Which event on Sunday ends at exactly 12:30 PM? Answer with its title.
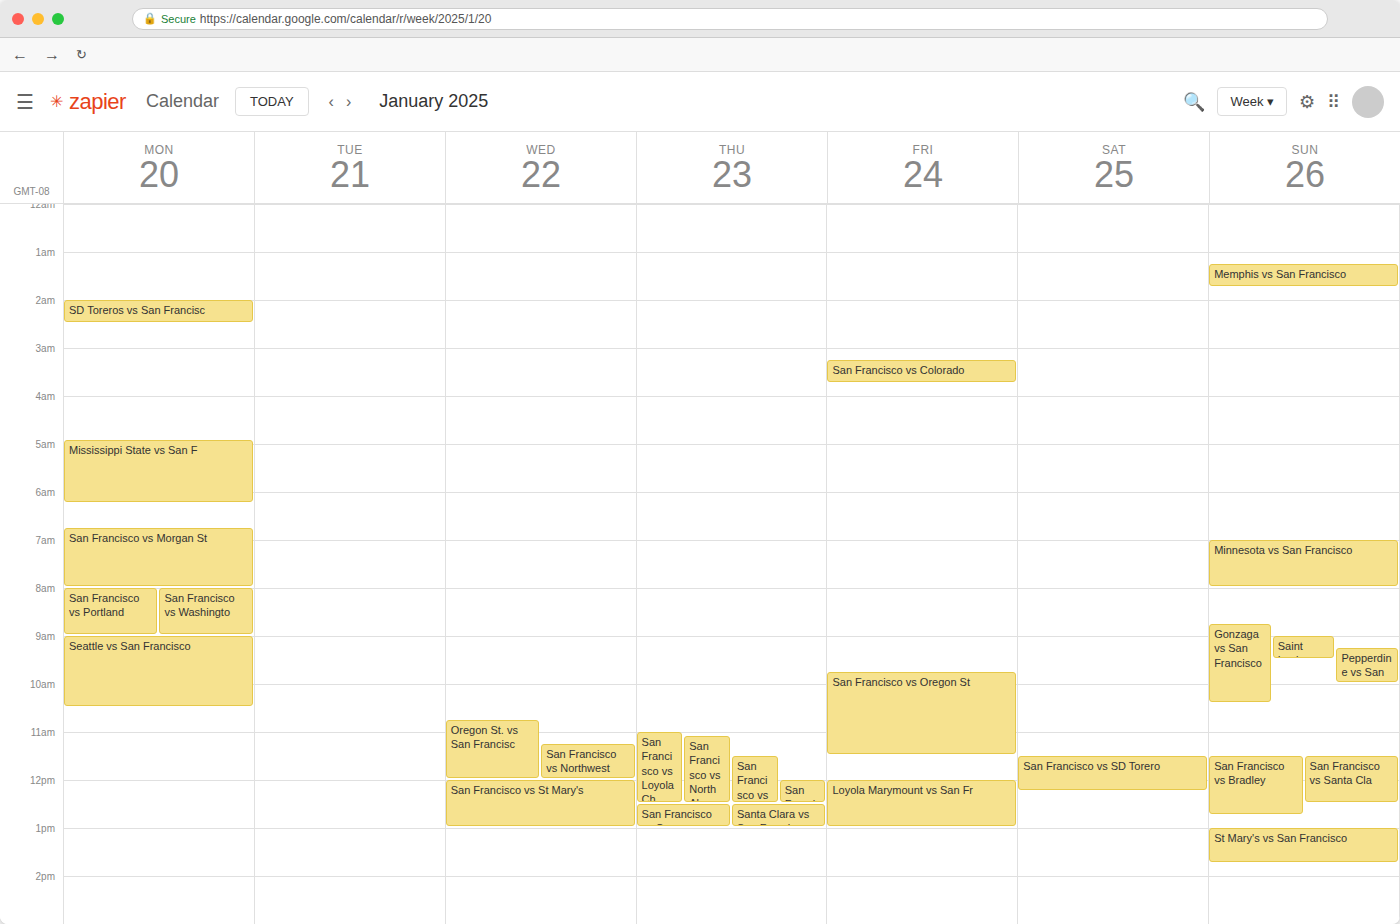
"San Francisco vs Santa Cla"